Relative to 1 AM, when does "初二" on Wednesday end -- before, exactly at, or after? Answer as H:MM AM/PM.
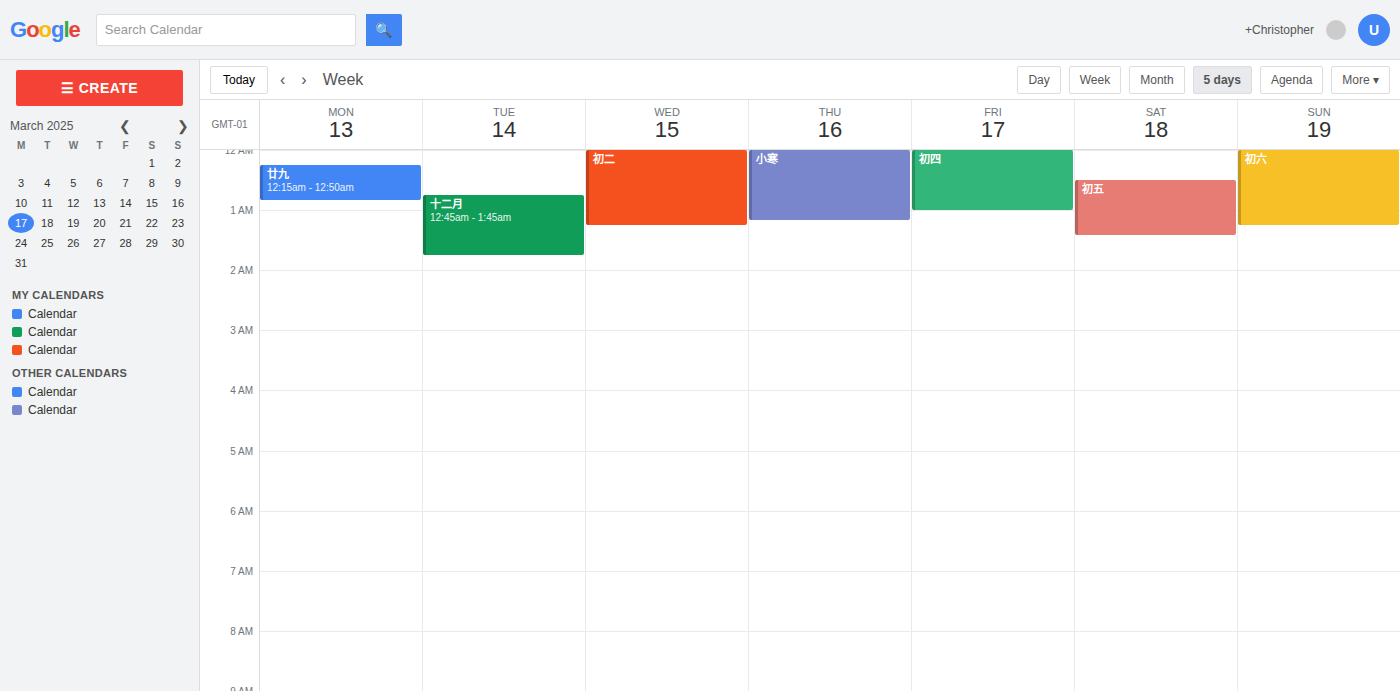
1:15 AM -- after 1 AM, 15 minutes below the 1 AM line.